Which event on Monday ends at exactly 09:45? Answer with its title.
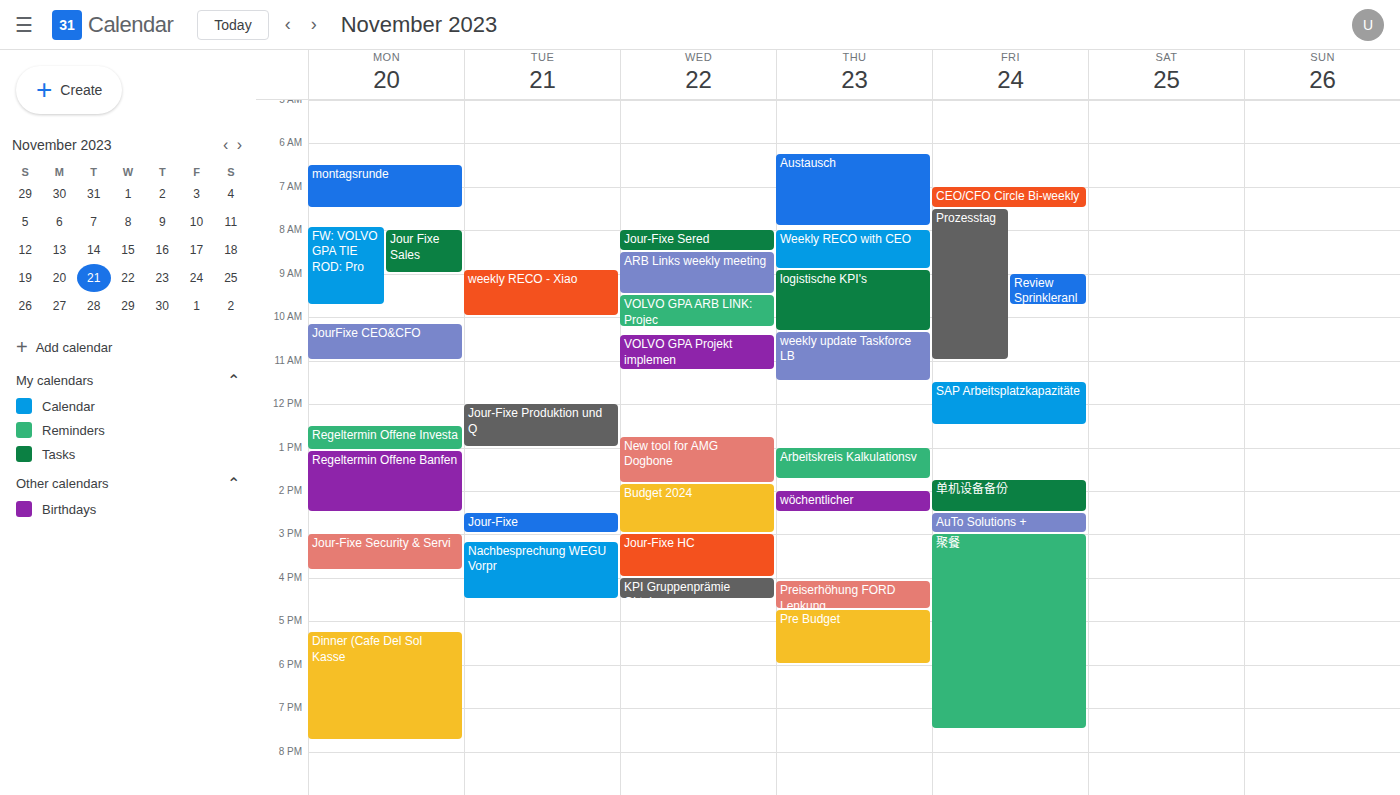
"FW: VOLVO GPA TIE ROD: Pro"